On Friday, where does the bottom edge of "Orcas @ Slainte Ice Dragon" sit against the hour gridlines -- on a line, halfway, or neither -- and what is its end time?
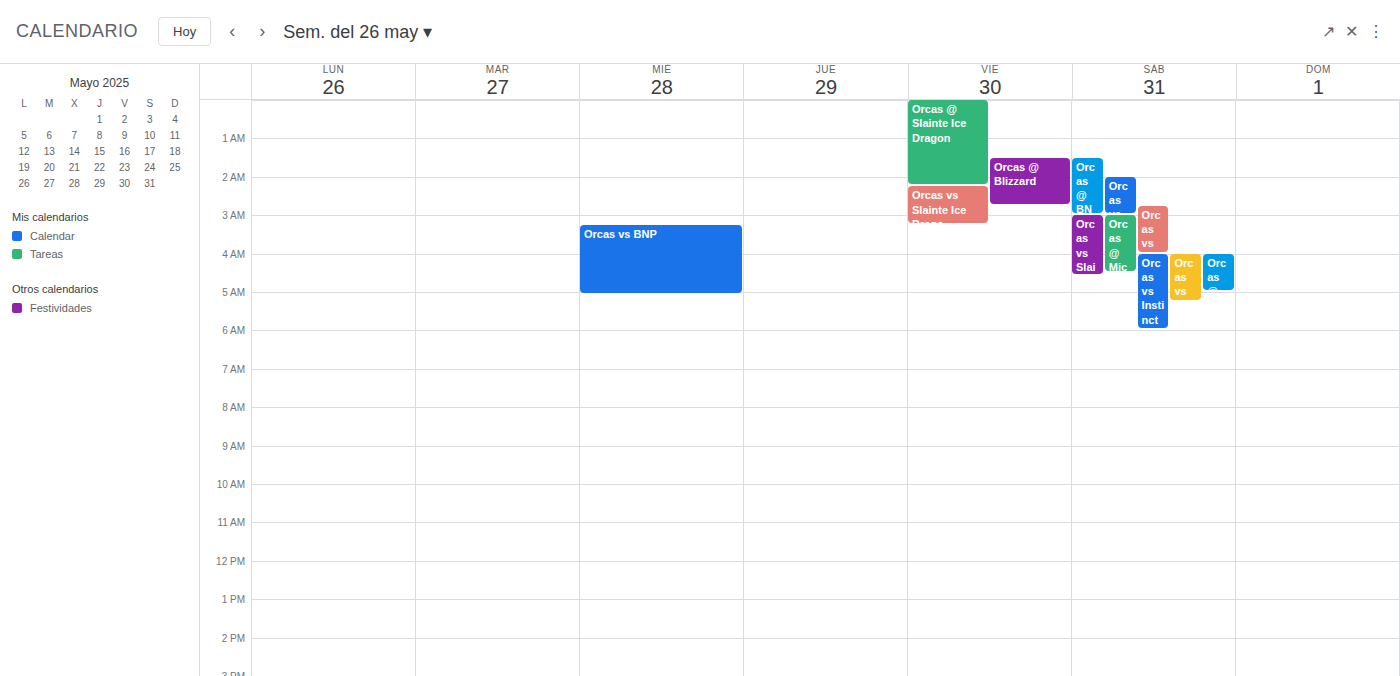
2:15 AM -- neither: a quarter of the way from the 2 AM line to the 3 AM line.